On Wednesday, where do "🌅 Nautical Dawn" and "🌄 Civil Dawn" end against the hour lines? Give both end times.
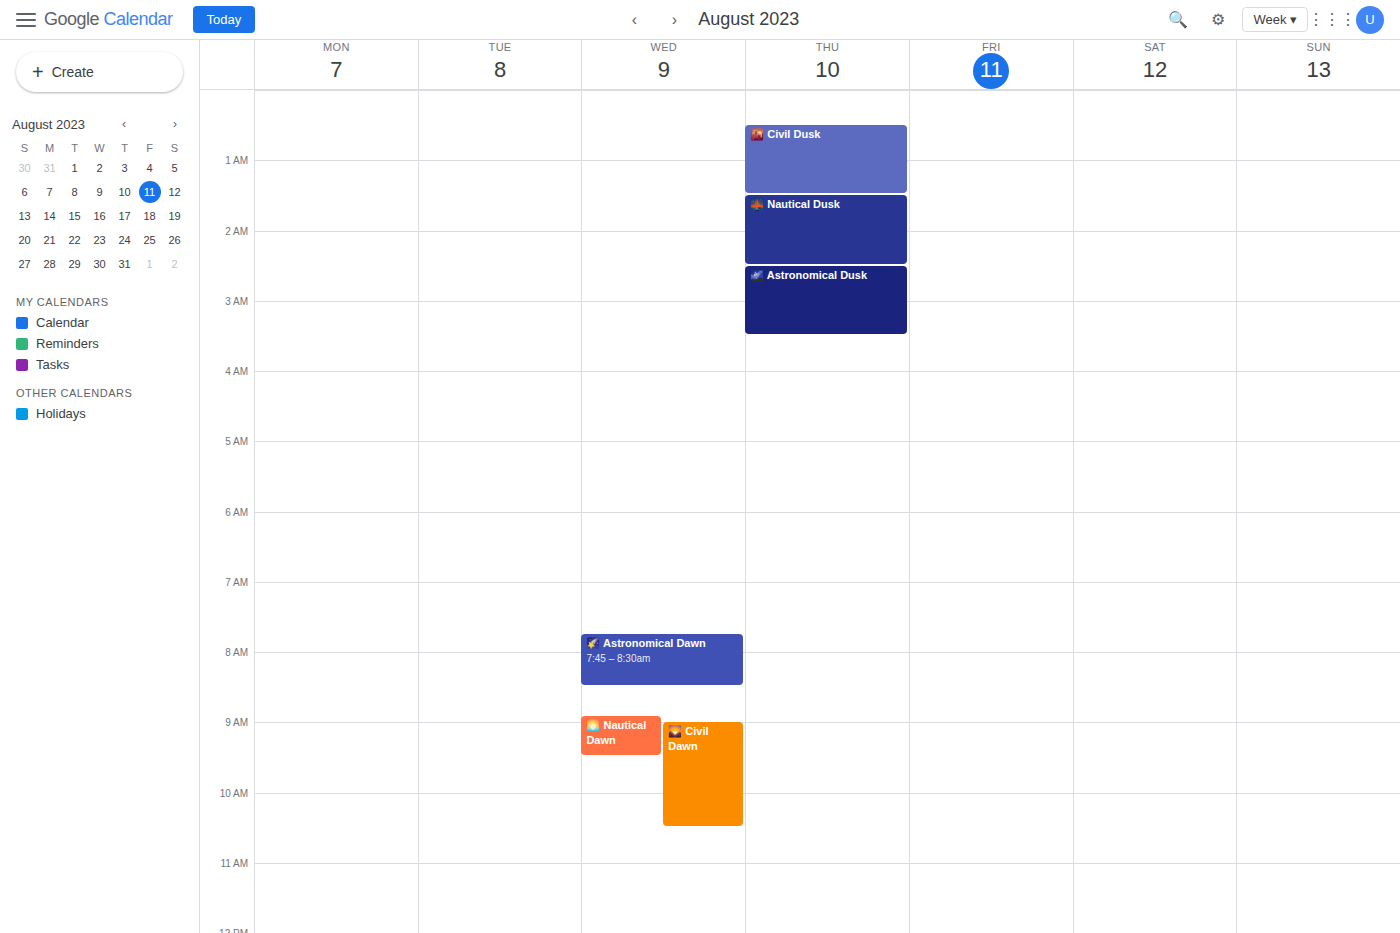
"🌅 Nautical Dawn": 9:30 AM, halfway between the 9 AM and 10 AM lines. "🌄 Civil Dawn": 10:30 AM, halfway between the 10 AM and 11 AM lines.